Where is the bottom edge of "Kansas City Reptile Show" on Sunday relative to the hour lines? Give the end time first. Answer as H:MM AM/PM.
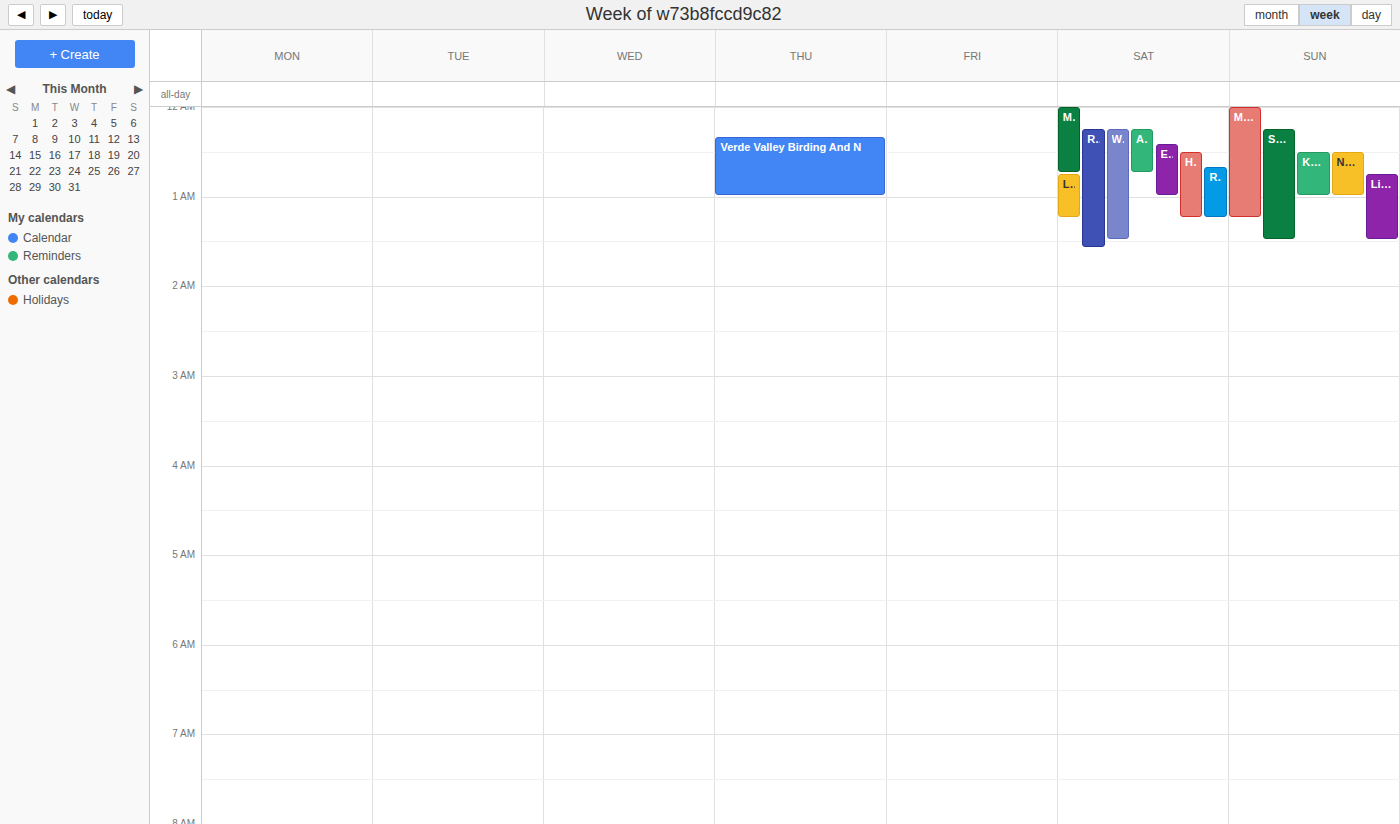
1:00 AM -- exactly on the 1 AM line.